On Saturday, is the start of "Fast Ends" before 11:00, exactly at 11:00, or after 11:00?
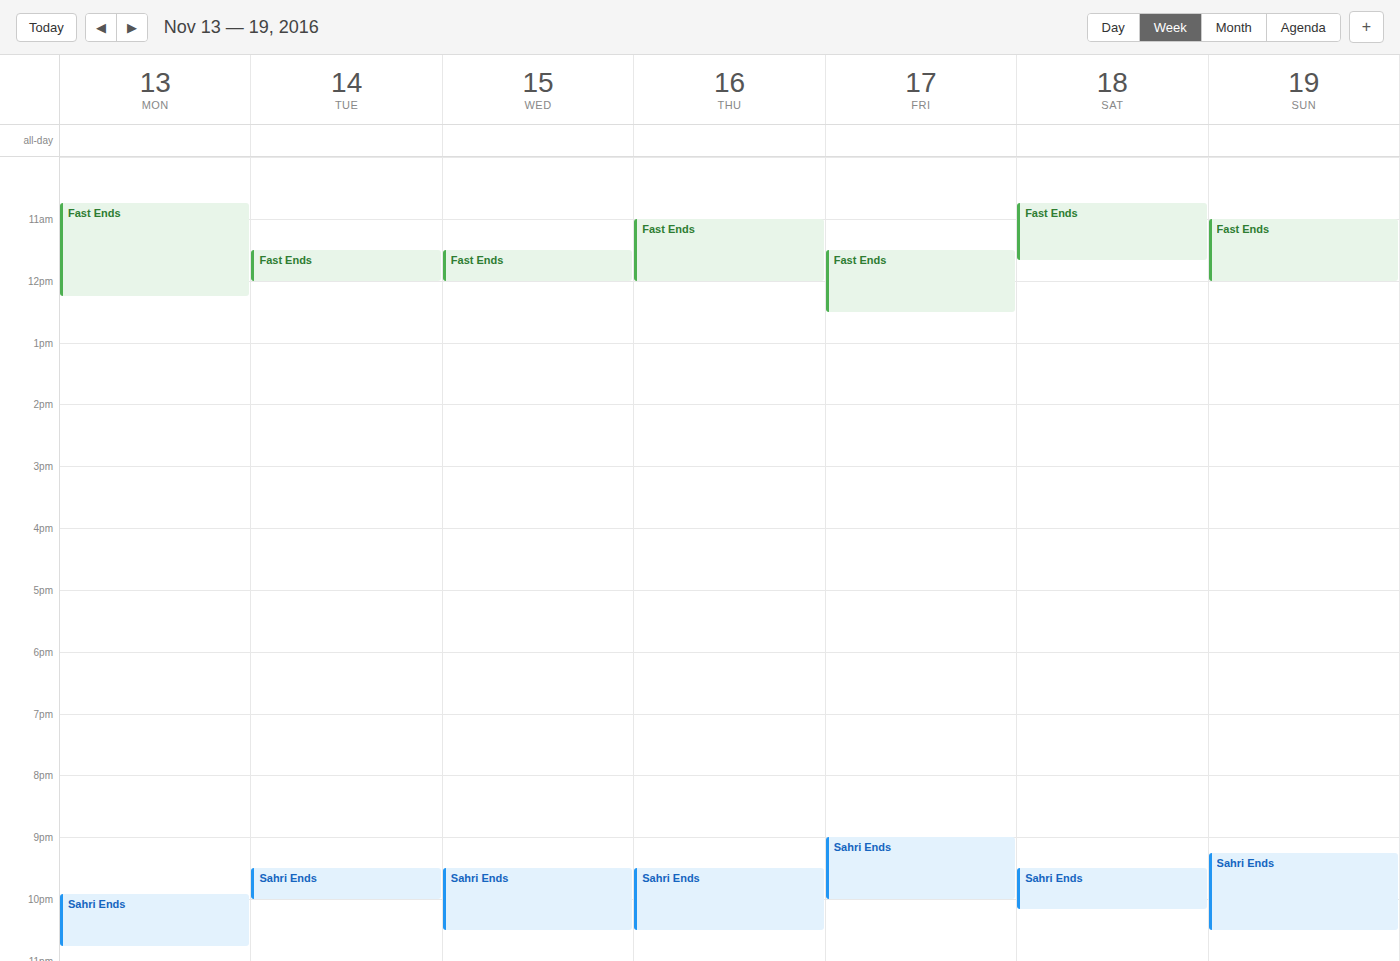
10:45 -- before 11:00, 15 minutes above the 11:00 line.